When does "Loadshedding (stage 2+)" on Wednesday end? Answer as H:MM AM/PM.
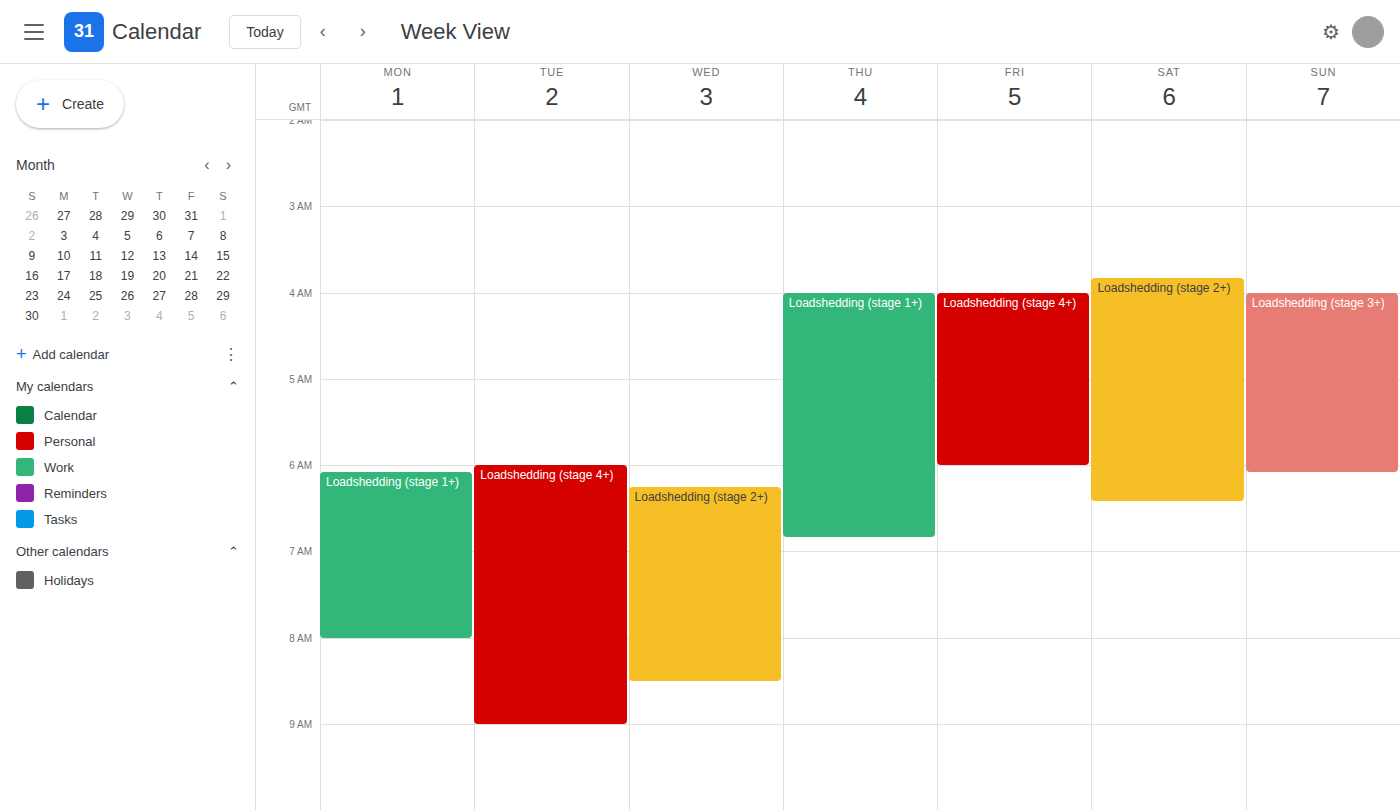
8:30 AM